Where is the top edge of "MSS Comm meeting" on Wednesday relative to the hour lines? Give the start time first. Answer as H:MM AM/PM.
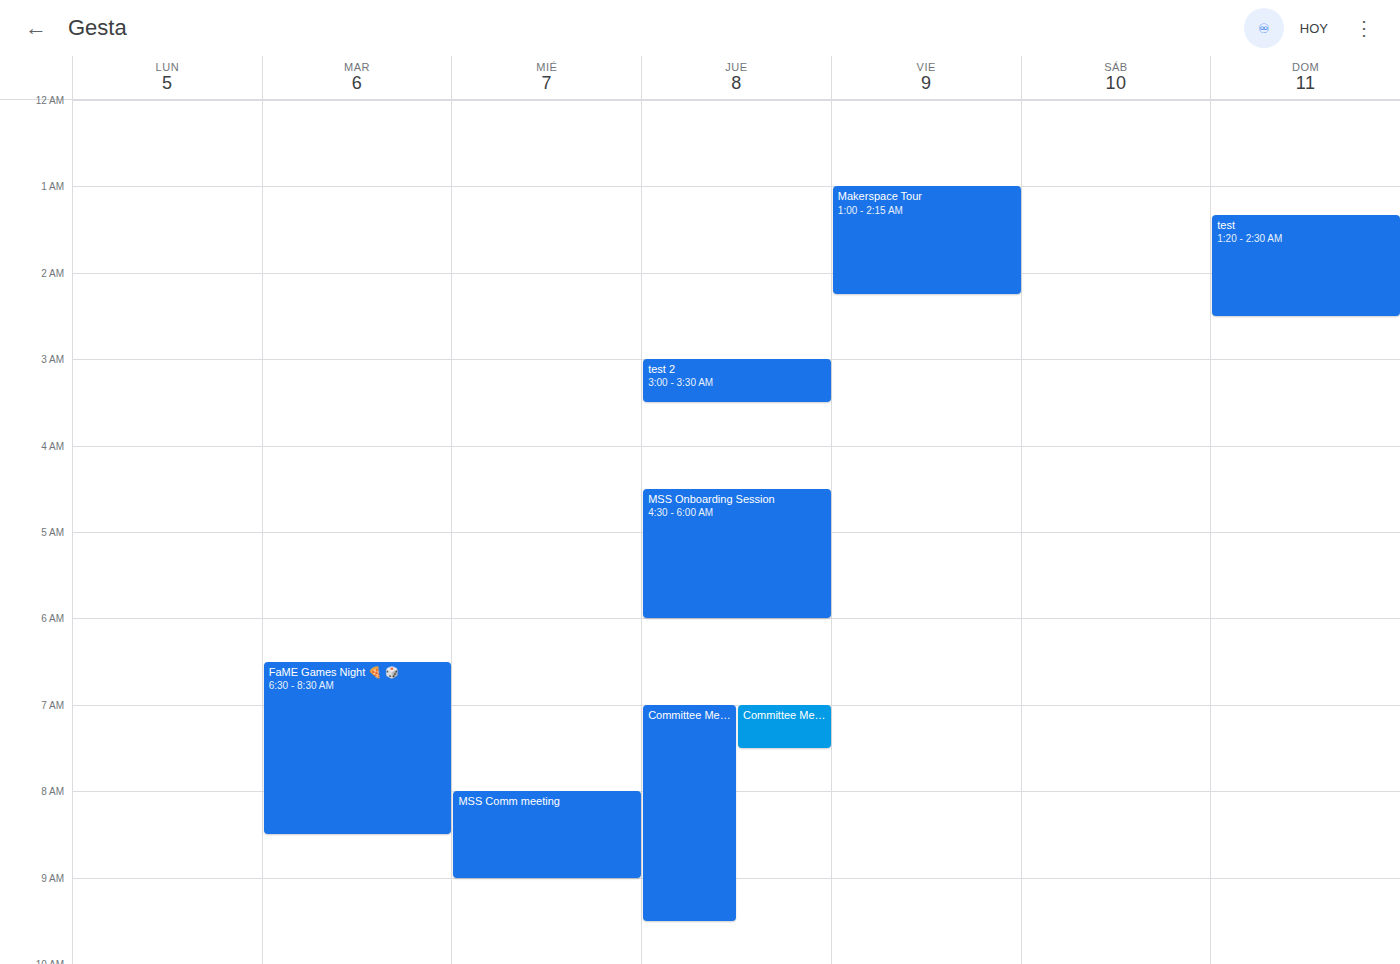
8:00 AM -- exactly on the 8 AM line.